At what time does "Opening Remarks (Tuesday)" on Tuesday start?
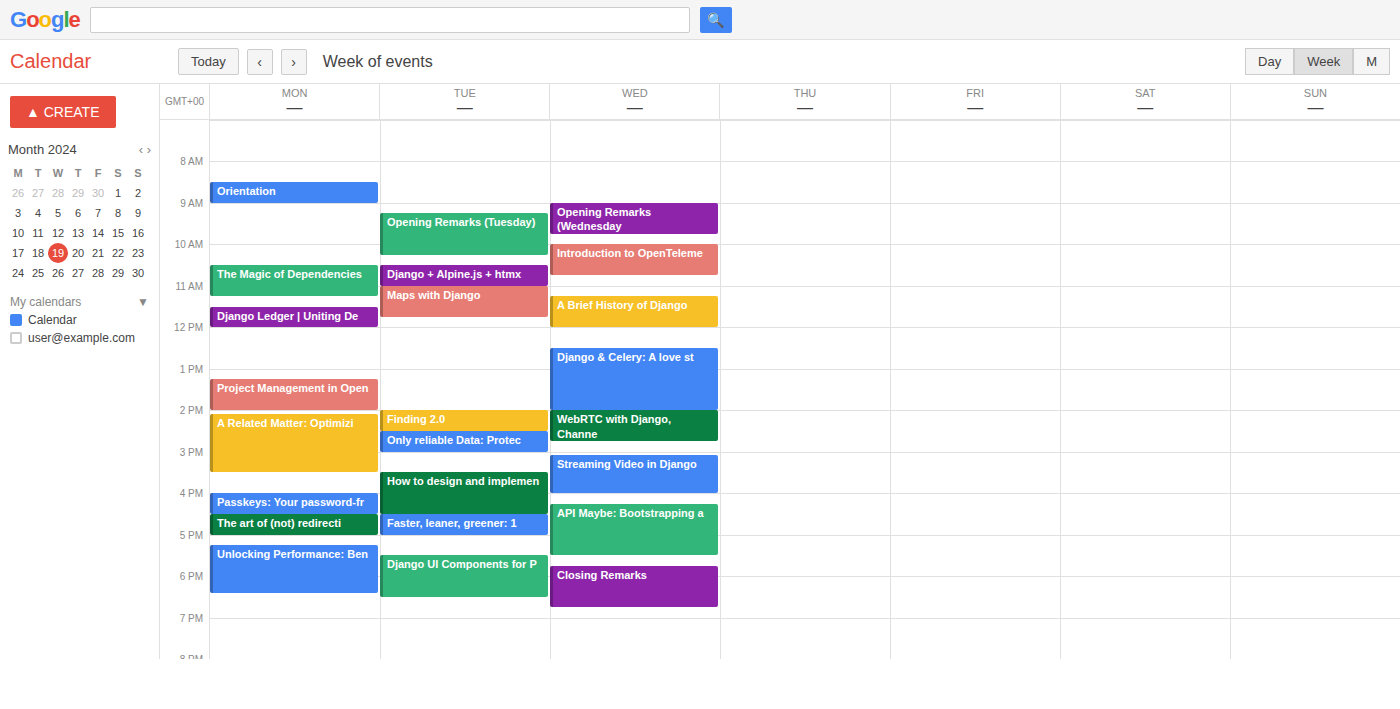
9:15 AM